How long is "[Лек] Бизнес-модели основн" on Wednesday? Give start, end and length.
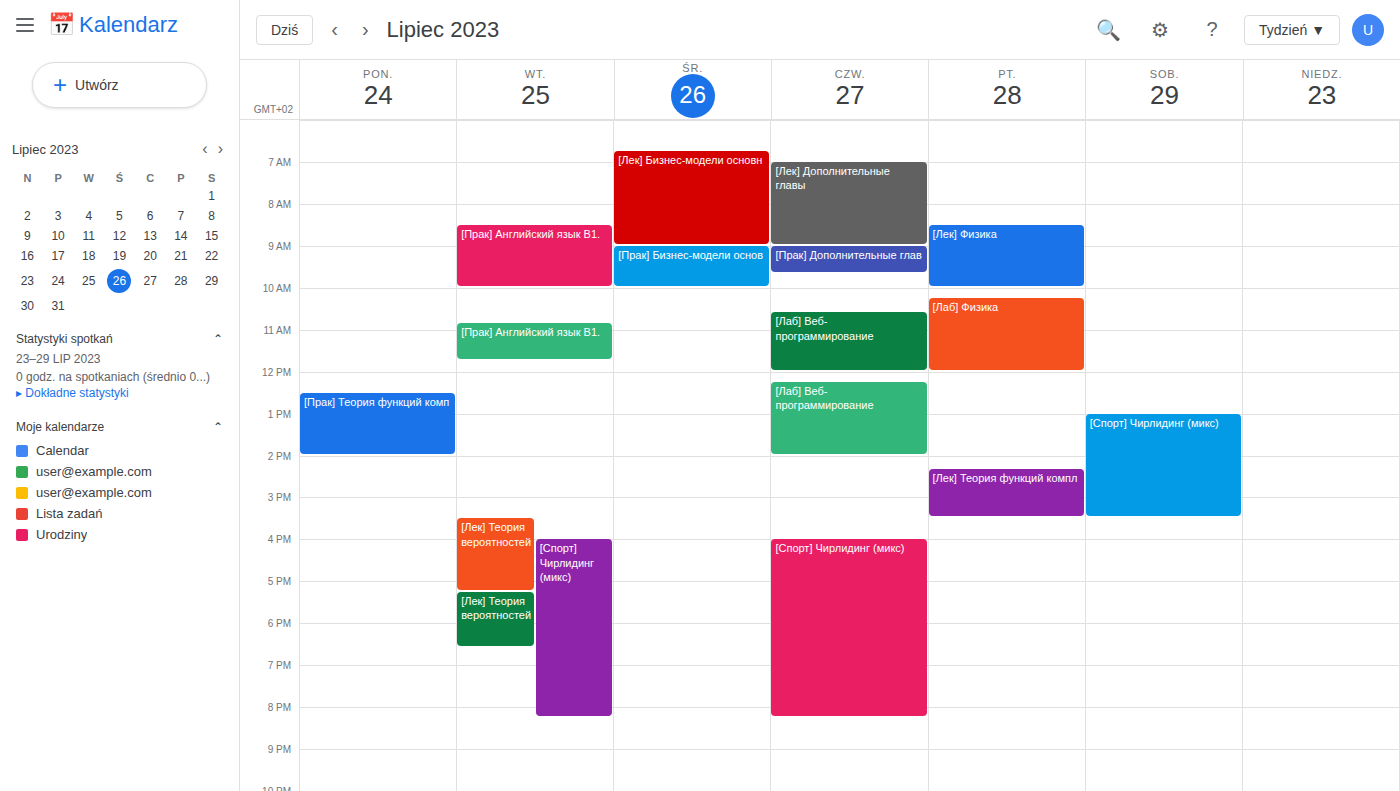
6:45 AM to 9:00 AM, 2 hours 15 minutes